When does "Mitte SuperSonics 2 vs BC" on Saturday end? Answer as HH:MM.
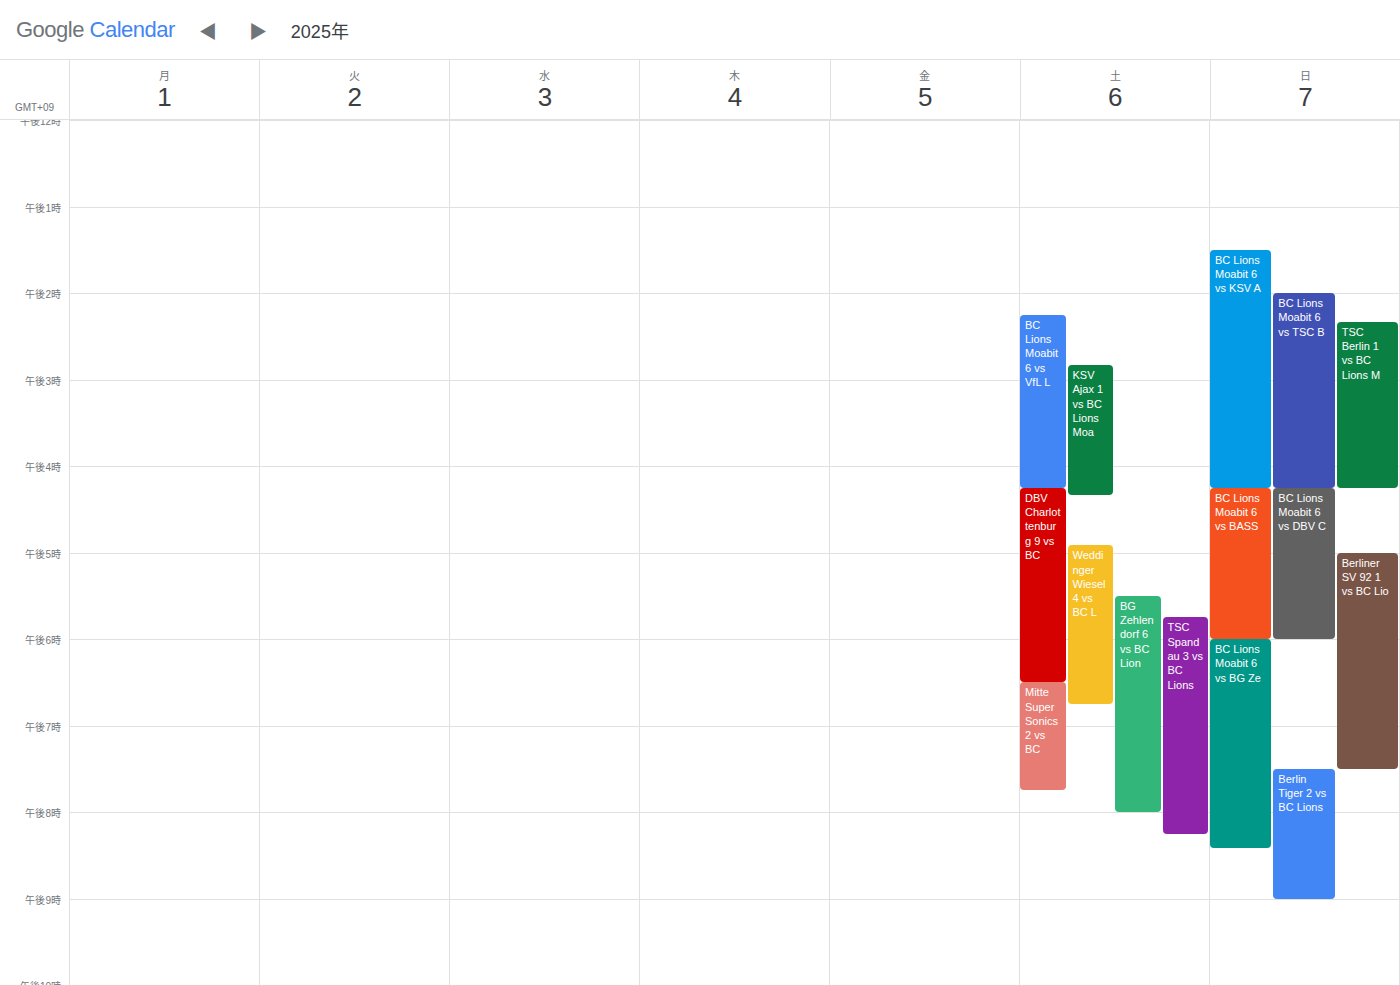
19:45